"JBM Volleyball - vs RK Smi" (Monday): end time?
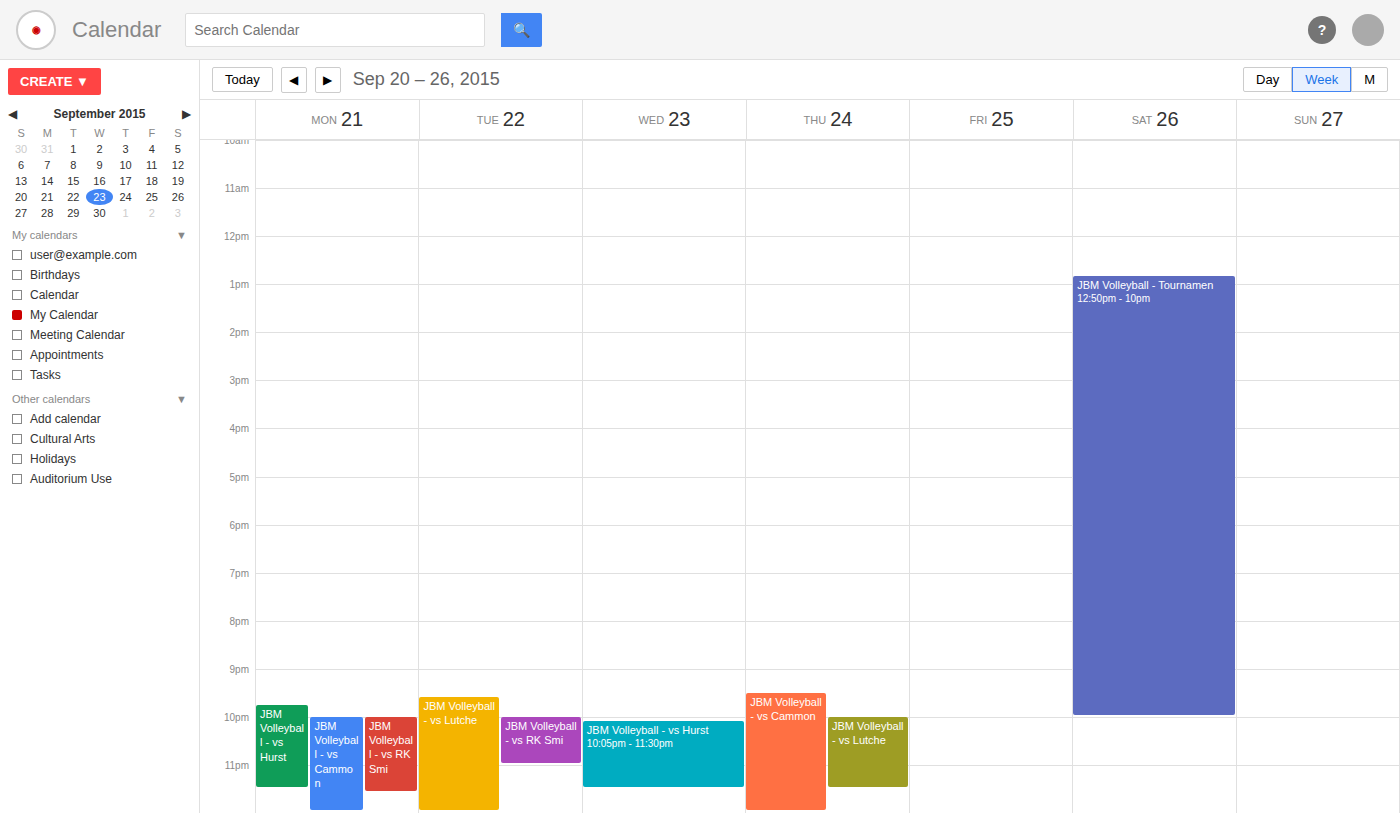
11:35 PM